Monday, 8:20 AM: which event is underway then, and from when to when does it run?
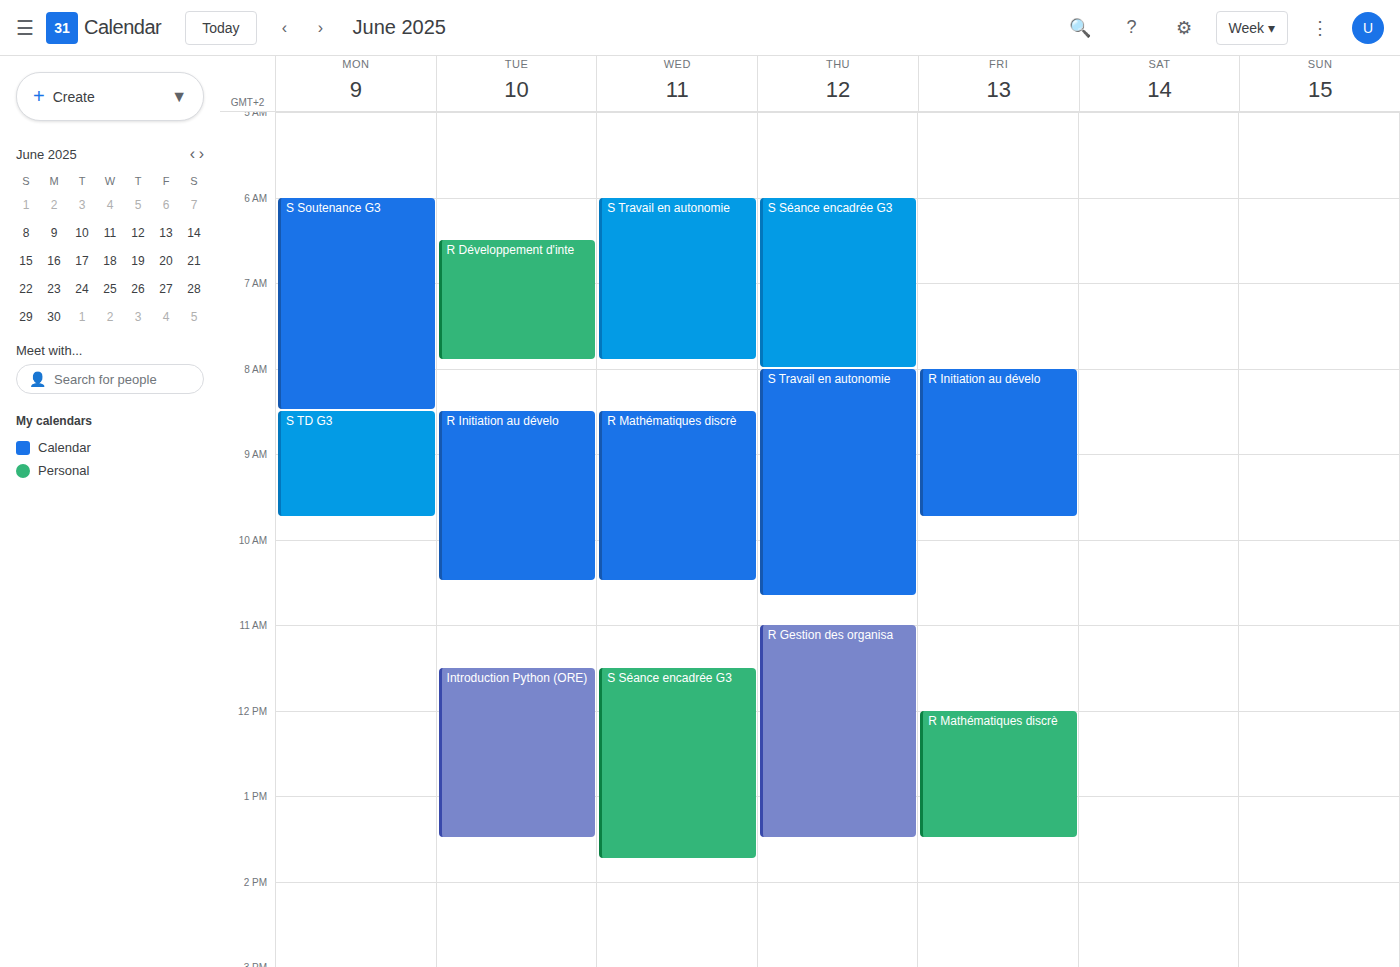
"S Soutenance G3", 6:00 AM to 8:30 AM